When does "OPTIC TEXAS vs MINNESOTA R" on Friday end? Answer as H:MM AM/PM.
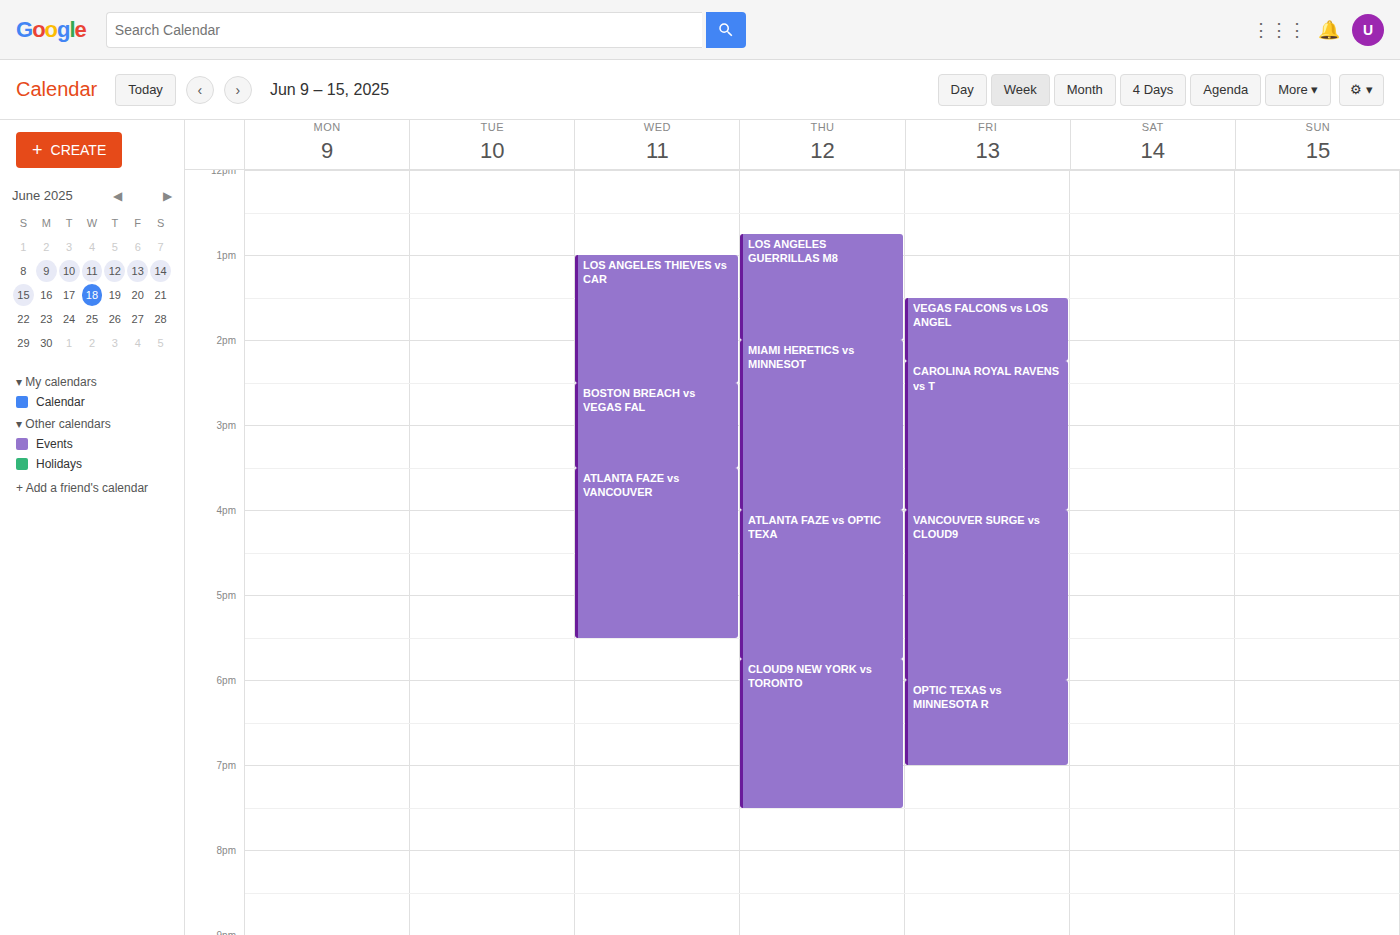
7:00 PM